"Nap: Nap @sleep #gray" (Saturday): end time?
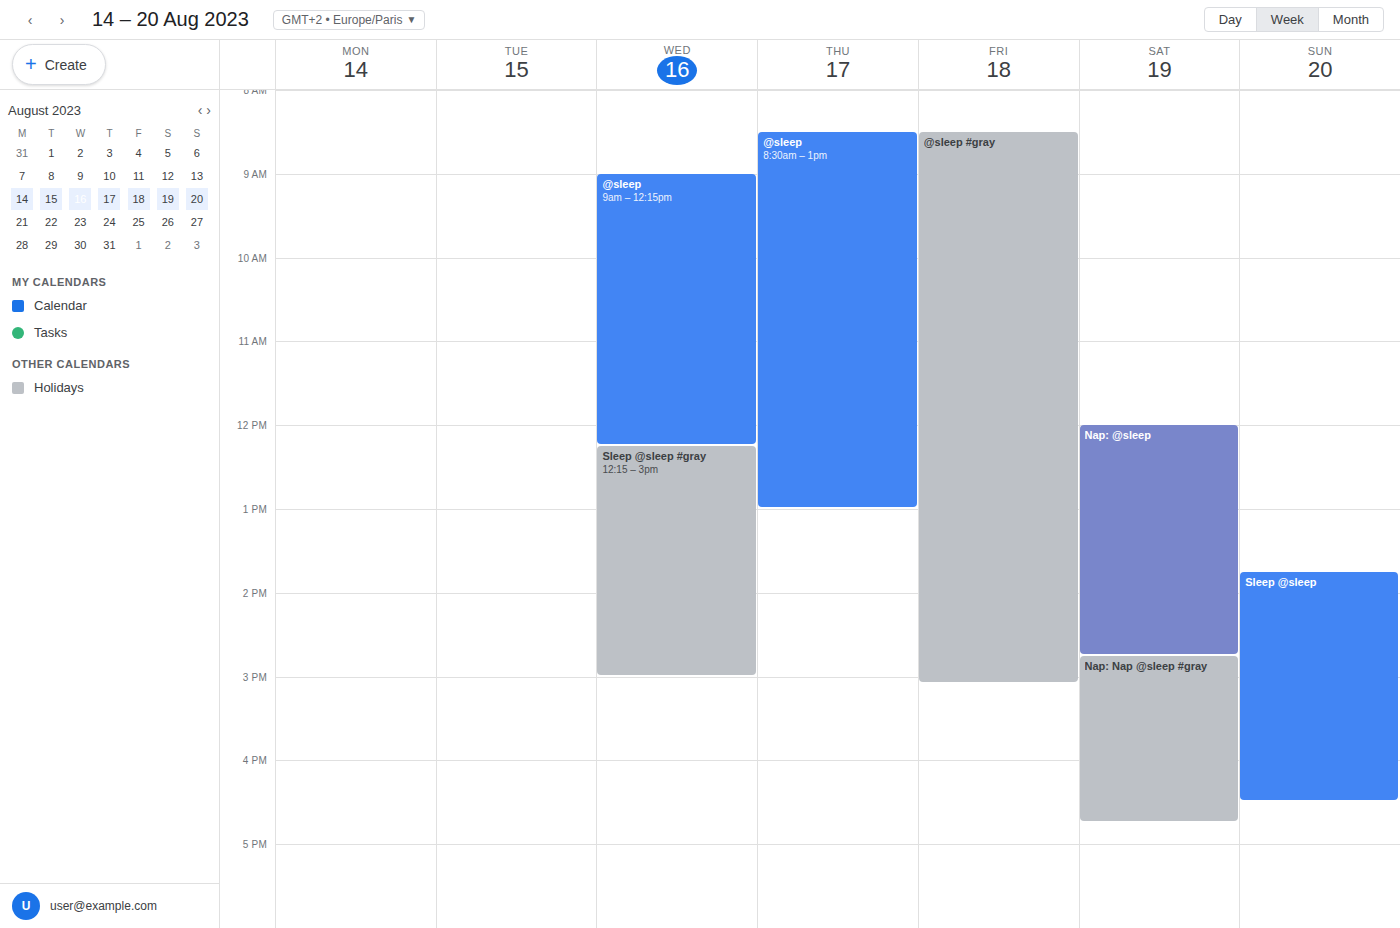
16:45